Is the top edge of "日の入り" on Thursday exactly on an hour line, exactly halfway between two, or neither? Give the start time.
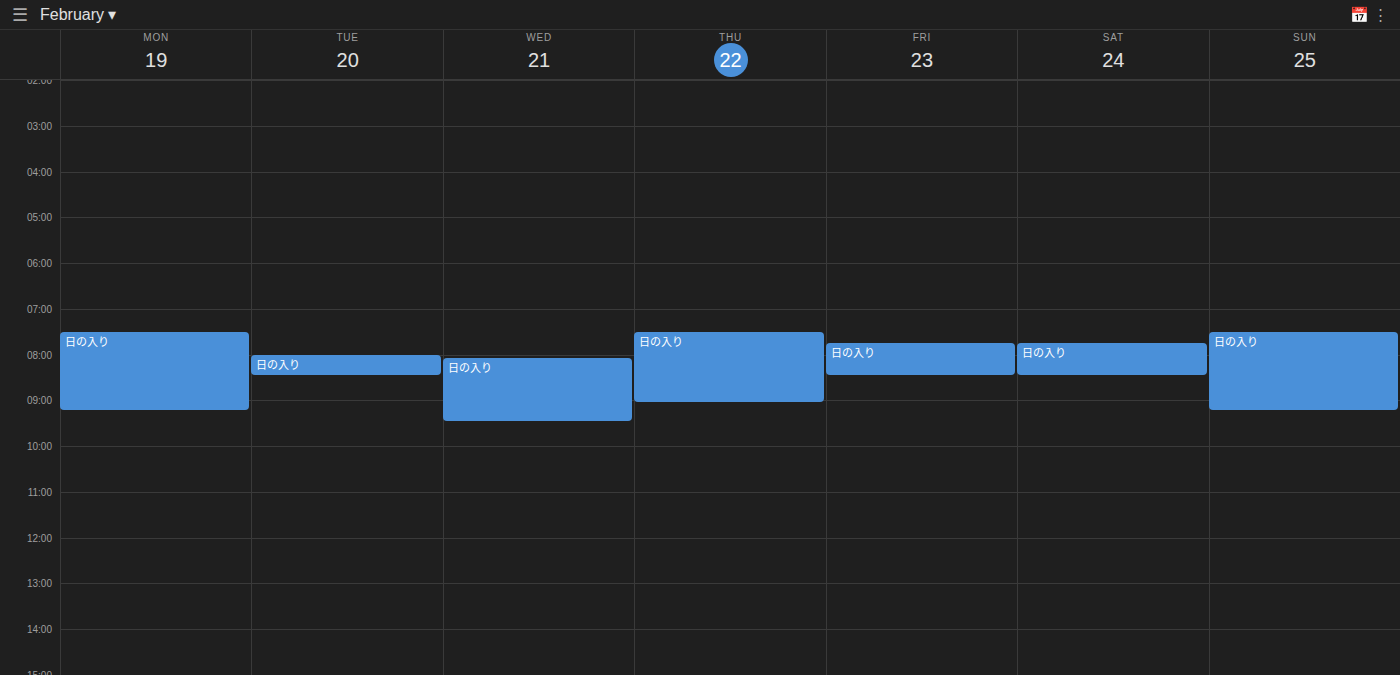
7:30 AM -- halfway between the 7 AM and 8 AM lines.